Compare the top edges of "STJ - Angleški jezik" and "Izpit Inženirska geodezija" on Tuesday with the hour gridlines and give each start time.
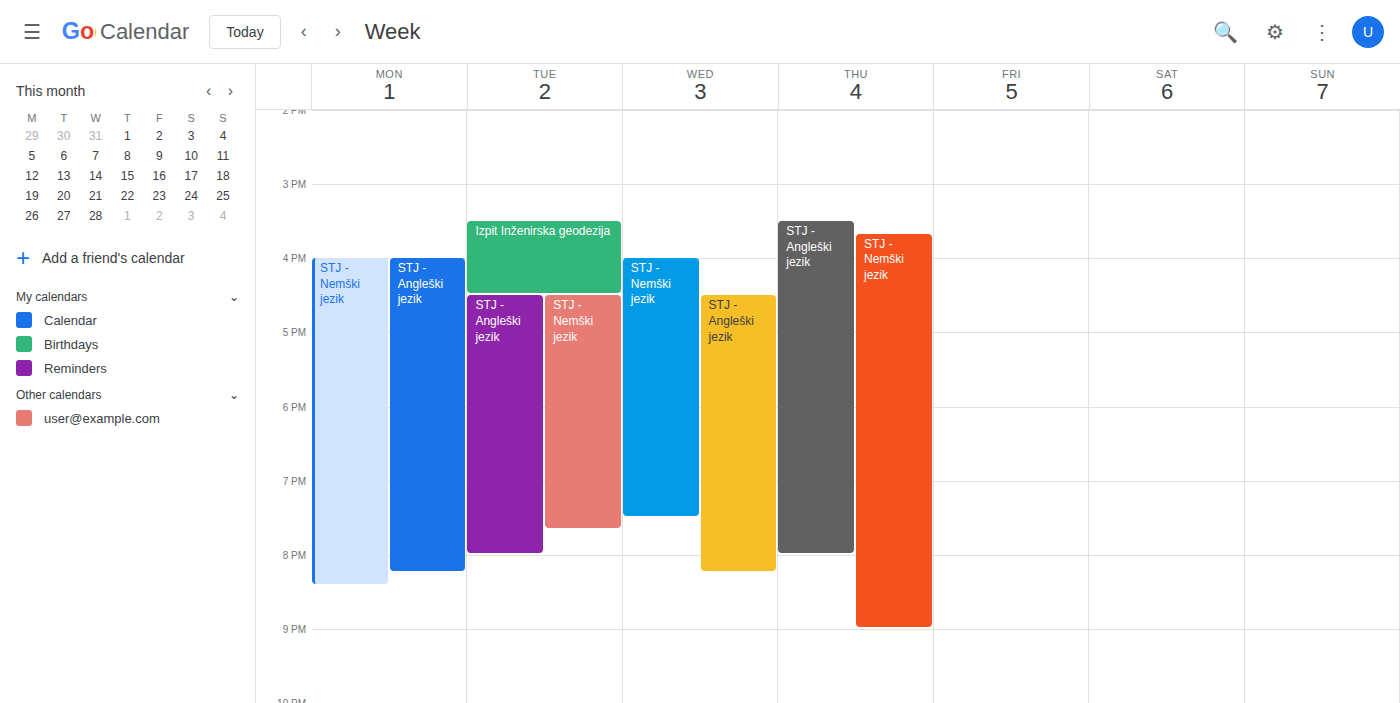
"STJ - Angleški jezik": 16:30, halfway between the 16:00 and 17:00 lines. "Izpit Inženirska geodezija": 15:30, halfway between the 15:00 and 16:00 lines.